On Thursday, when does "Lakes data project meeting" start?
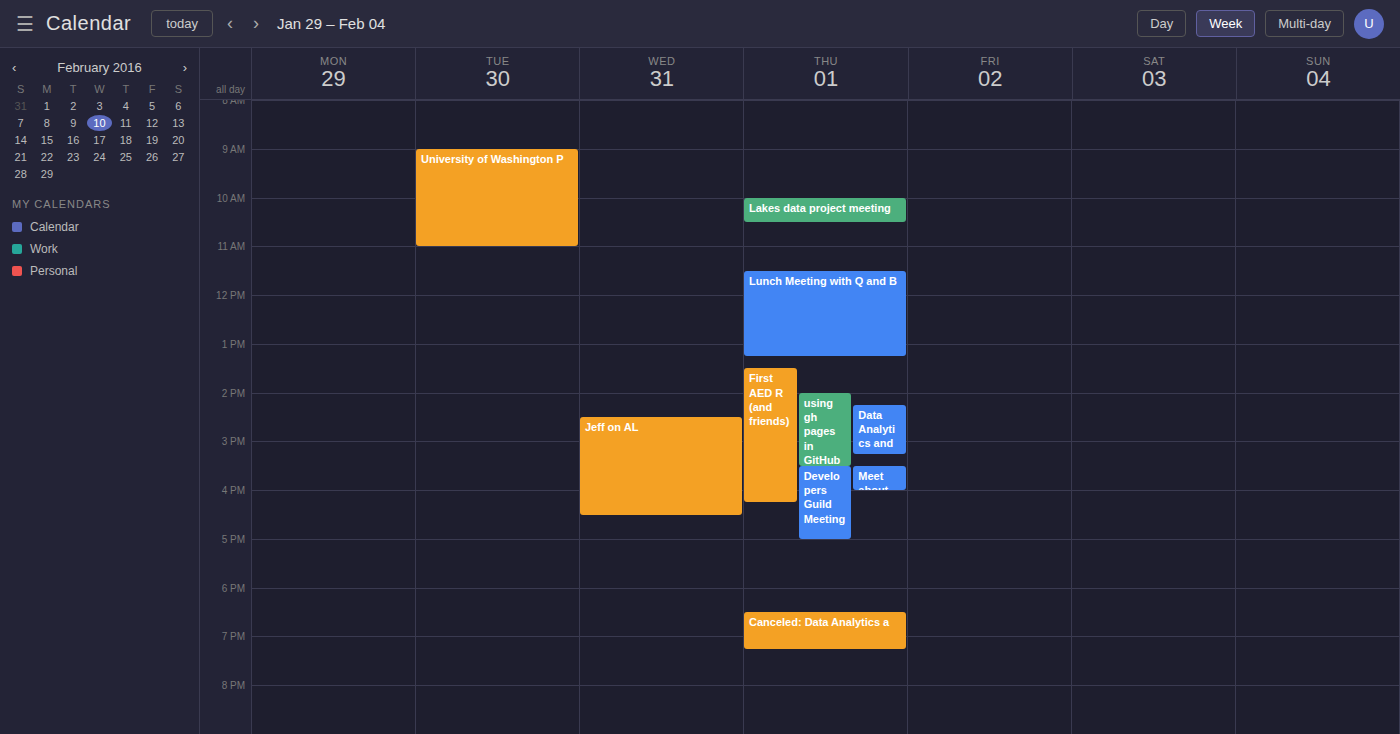
10:00 AM